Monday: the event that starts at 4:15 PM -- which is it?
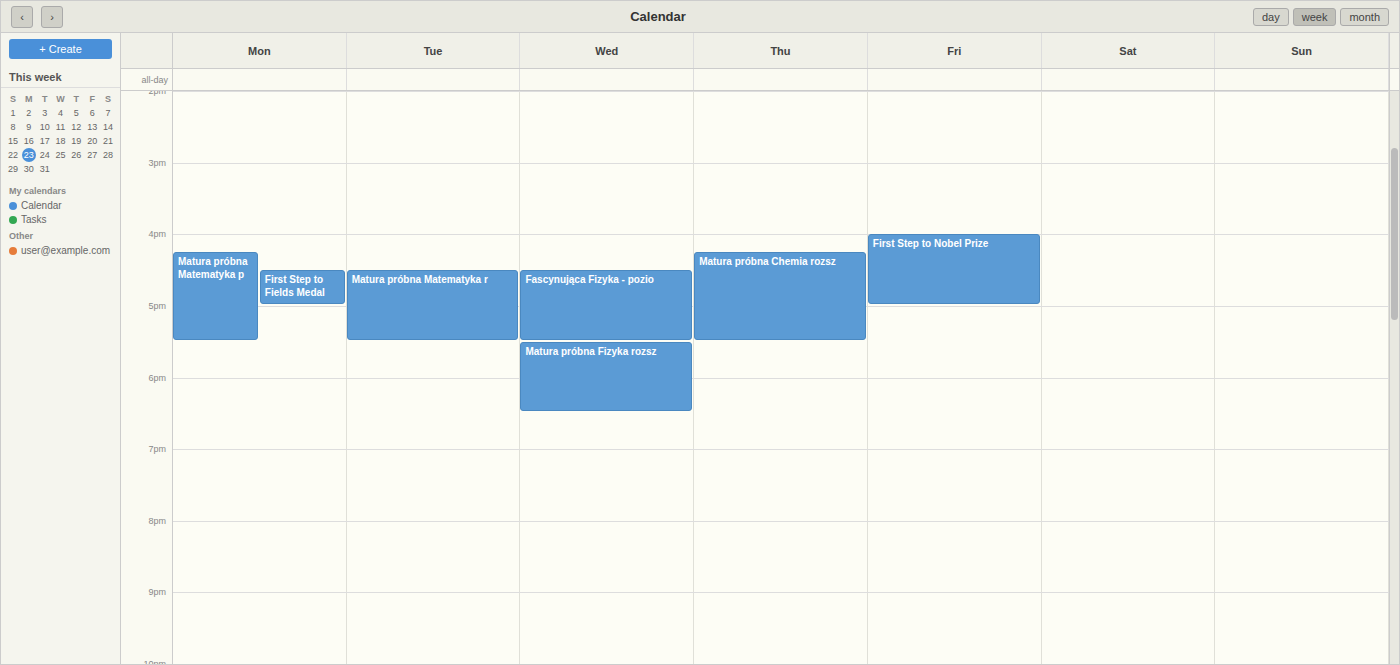
"Matura próbna Matematyka p"